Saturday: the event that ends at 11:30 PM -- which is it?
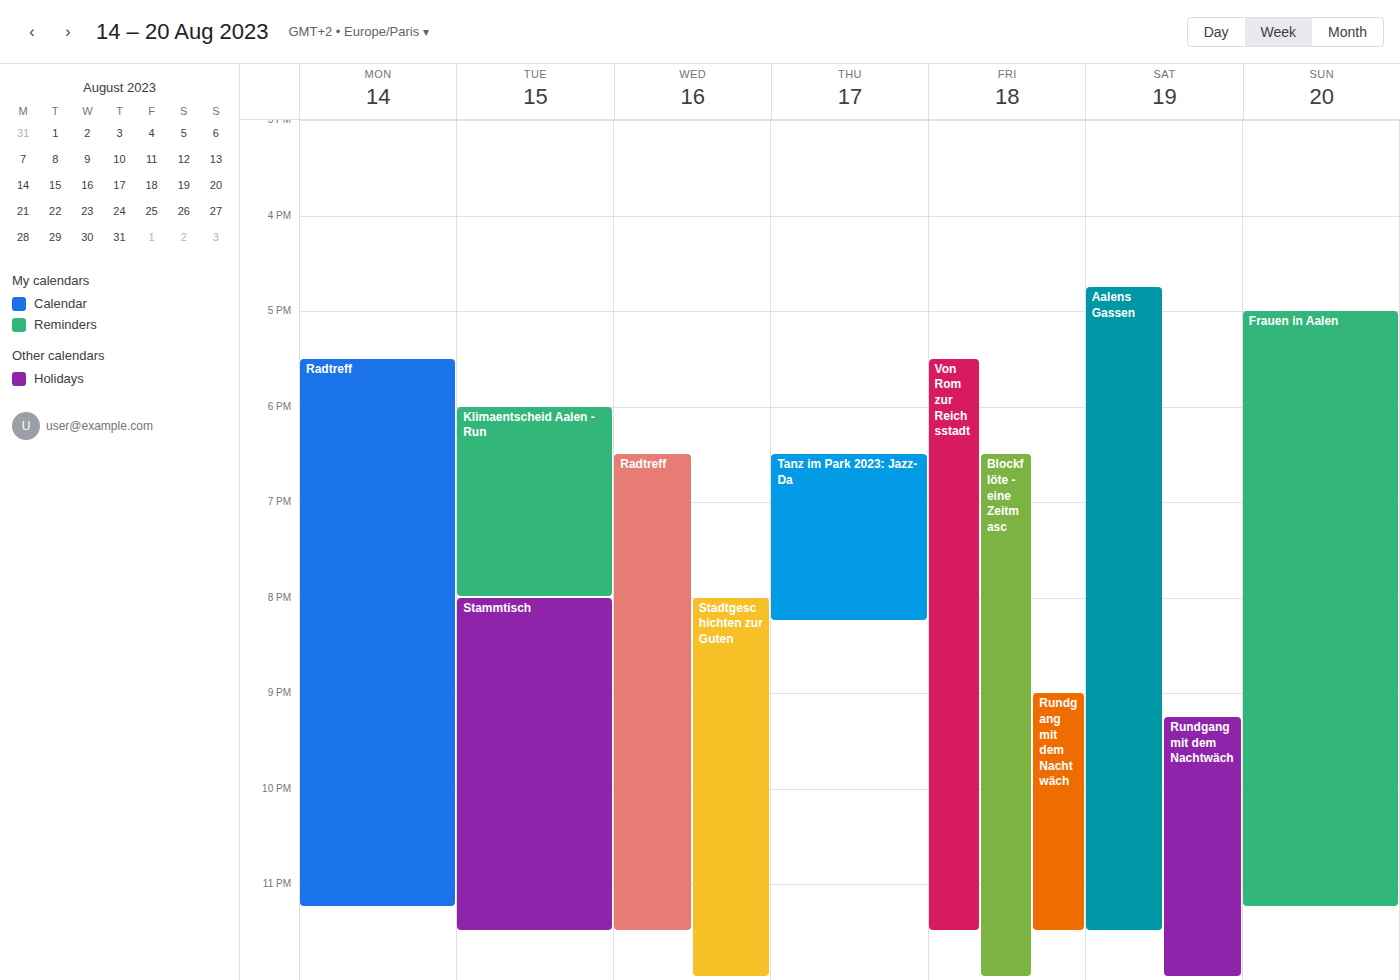
"Aalens Gassen"